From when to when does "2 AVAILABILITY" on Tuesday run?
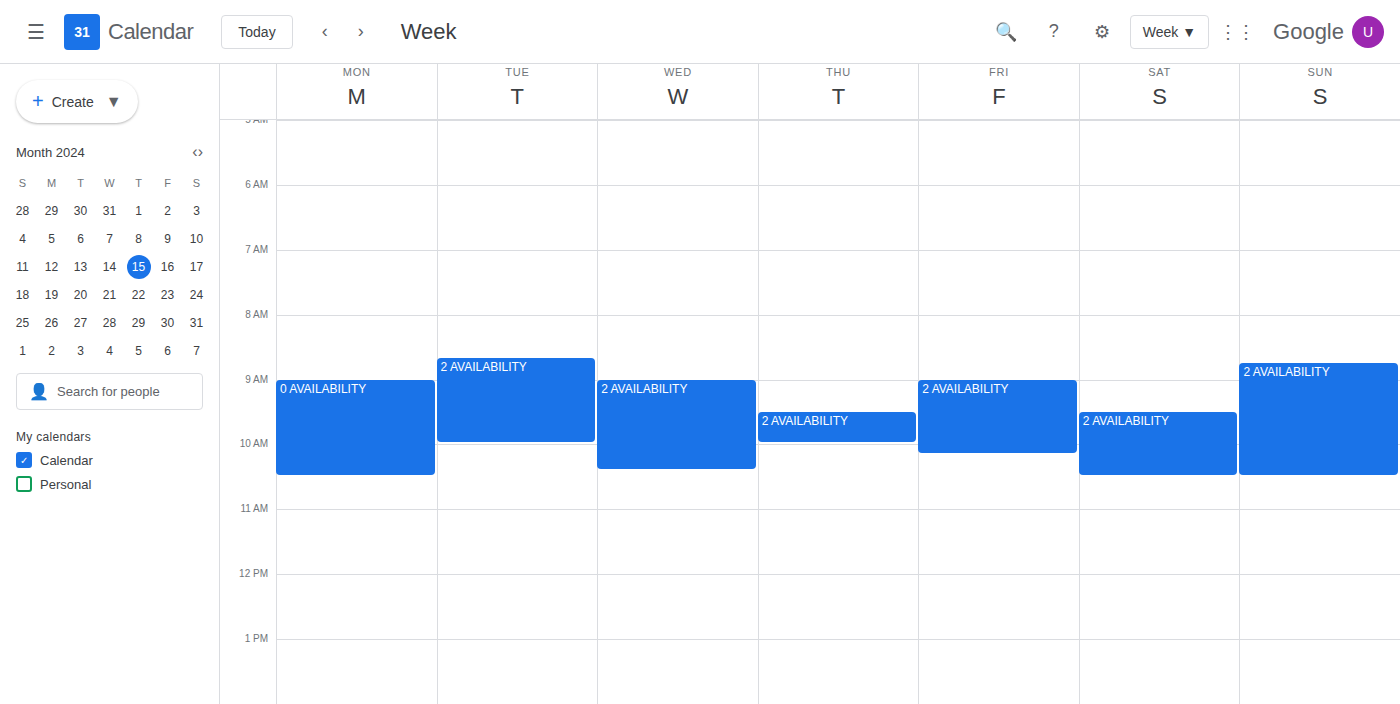
8:40 AM to 10:00 AM